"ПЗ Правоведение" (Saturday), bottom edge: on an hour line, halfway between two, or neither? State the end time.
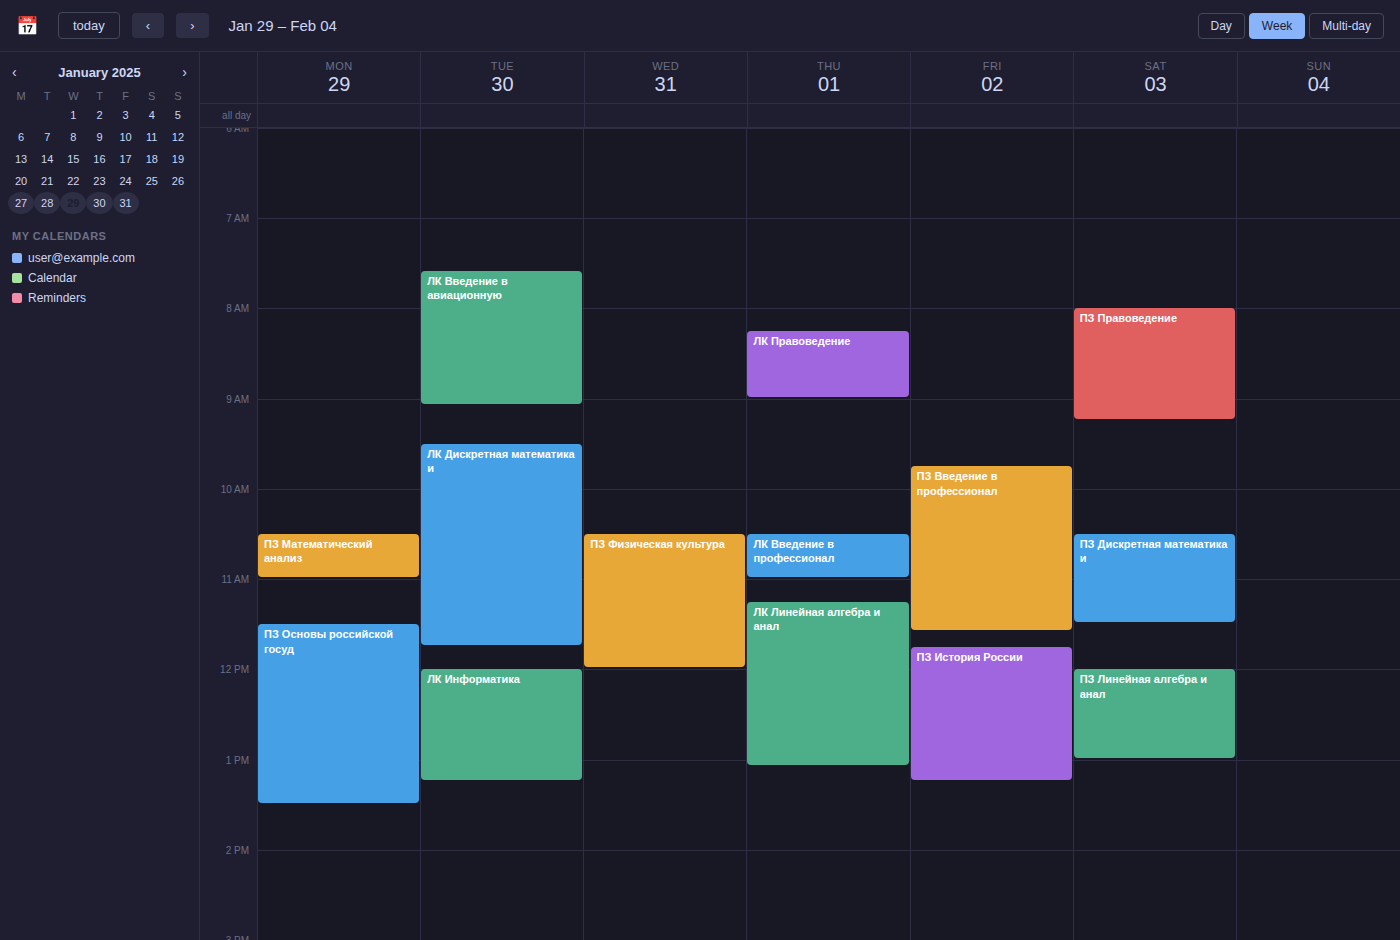
09:15 -- neither: a quarter of the way from the 09:00 line to the 10:00 line.